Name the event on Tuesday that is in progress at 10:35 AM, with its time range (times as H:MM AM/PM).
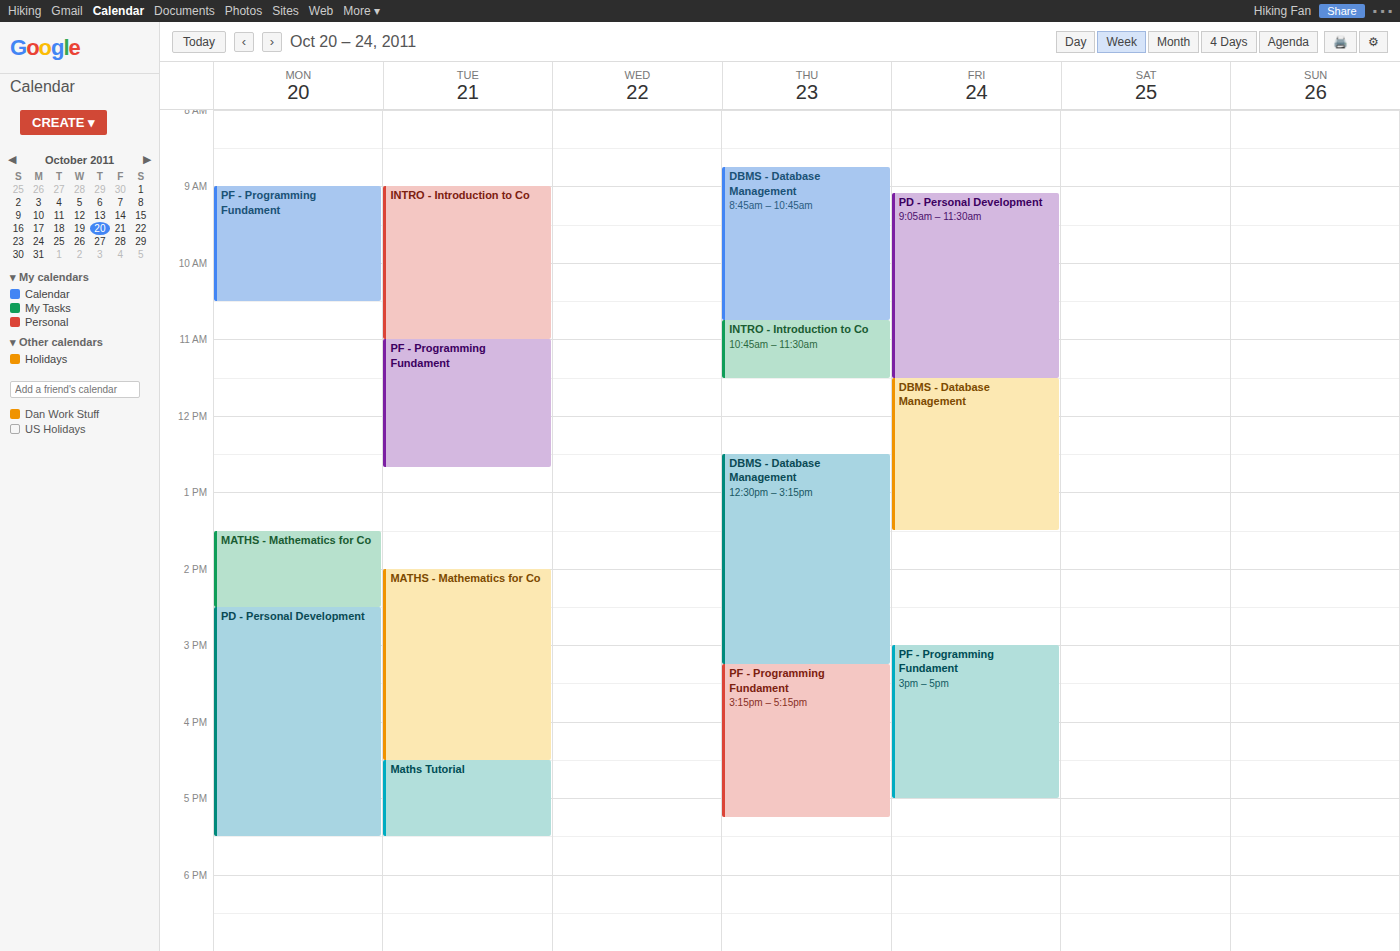
"INTRO - Introduction to Co", 9:00 AM to 11:00 AM